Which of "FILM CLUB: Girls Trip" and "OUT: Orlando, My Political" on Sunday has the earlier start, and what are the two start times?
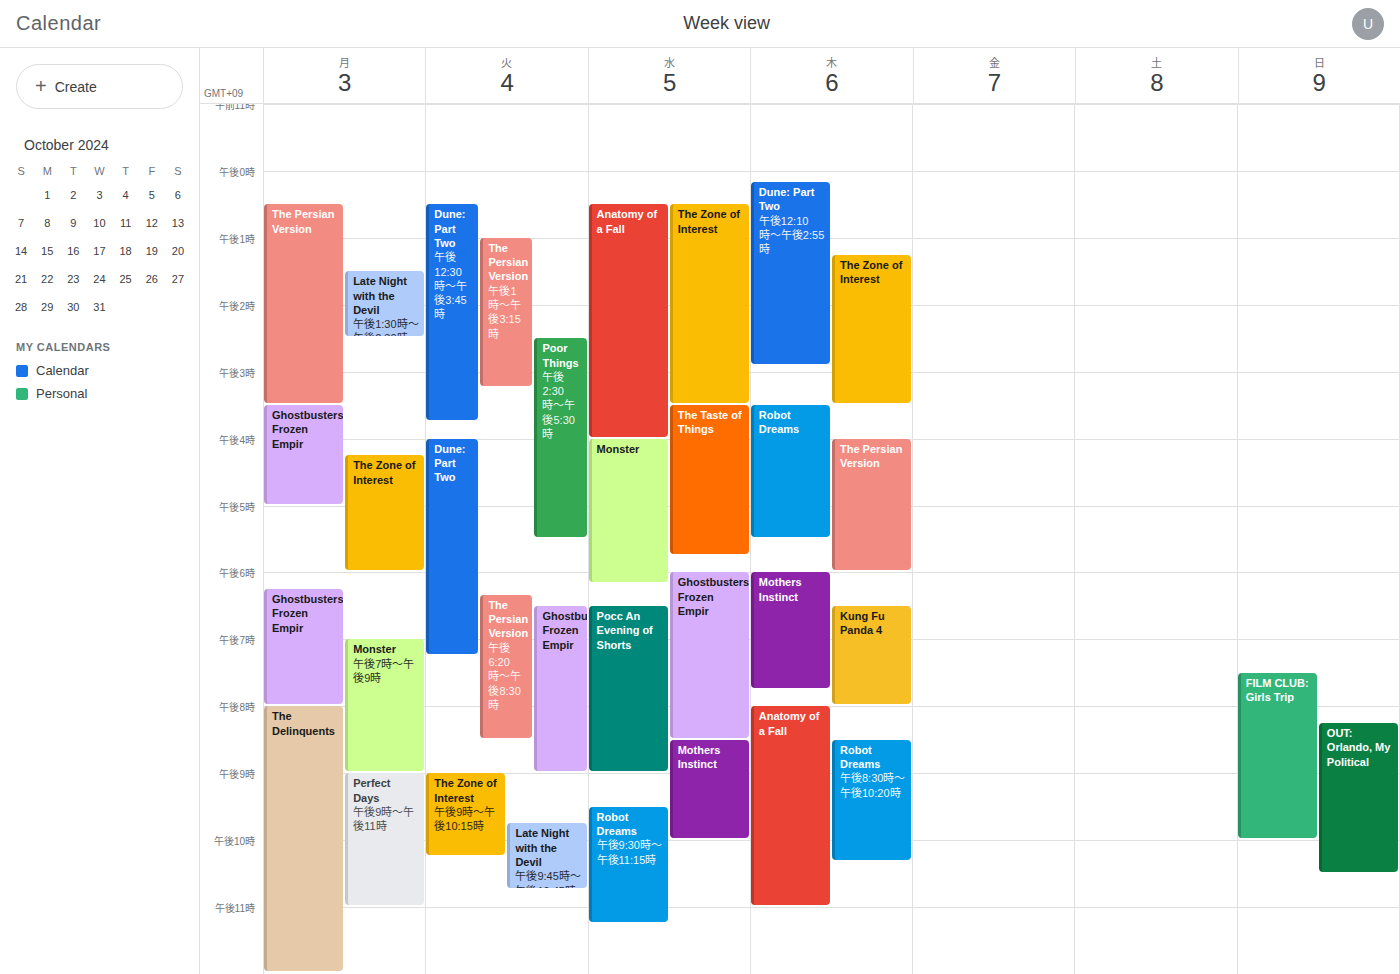
"FILM CLUB: Girls Trip" 7:30 PM; "OUT: Orlando, My Political" 8:15 PM.